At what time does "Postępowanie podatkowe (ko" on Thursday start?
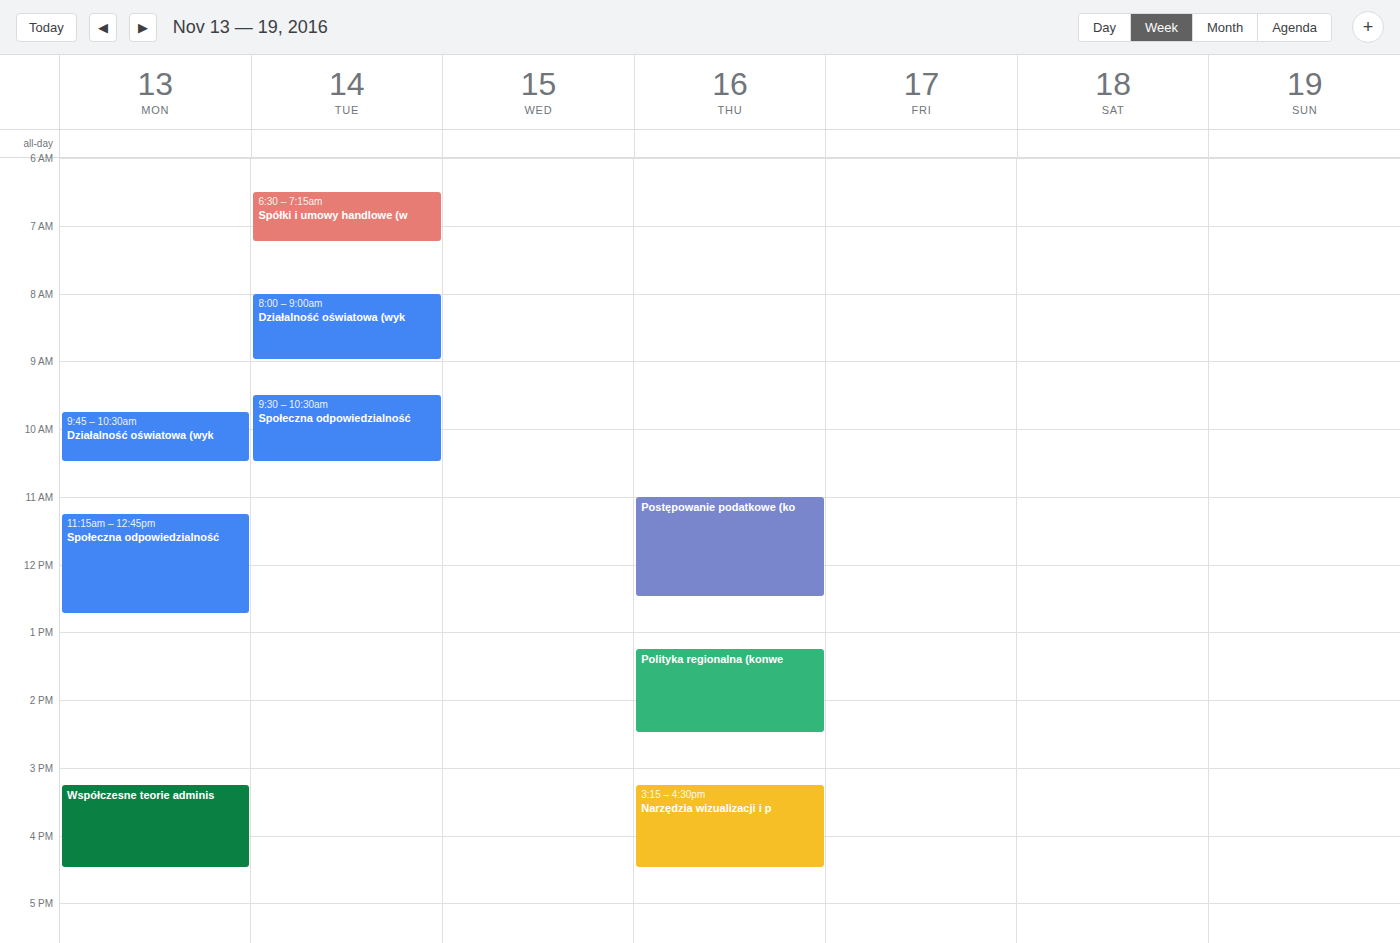
11:00 AM